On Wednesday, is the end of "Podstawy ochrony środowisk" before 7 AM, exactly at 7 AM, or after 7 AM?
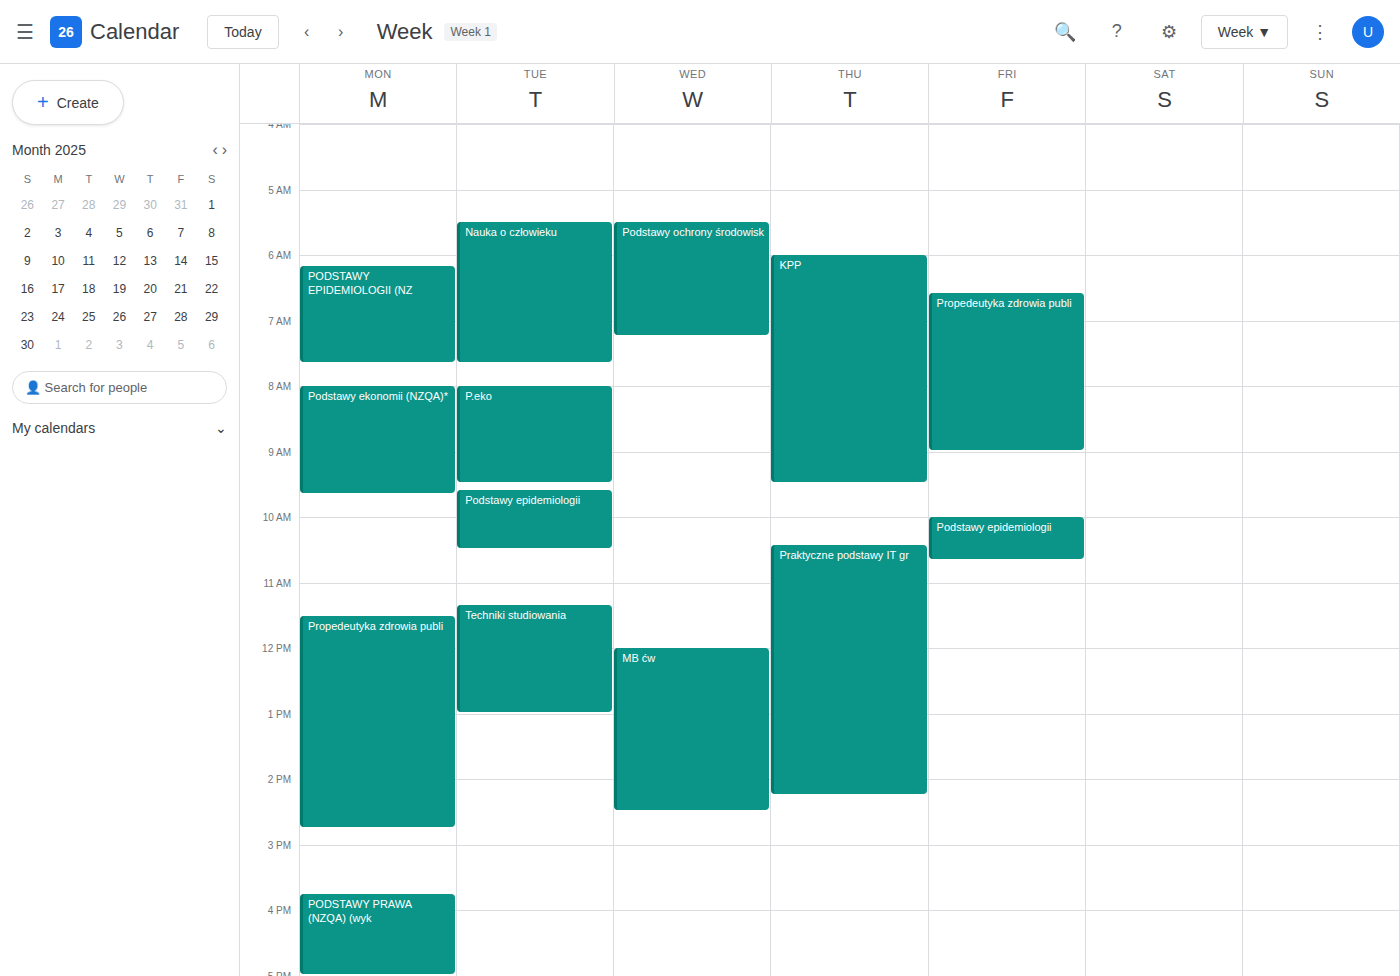
7:15 AM -- after 7 AM, 15 minutes below the 7 AM line.